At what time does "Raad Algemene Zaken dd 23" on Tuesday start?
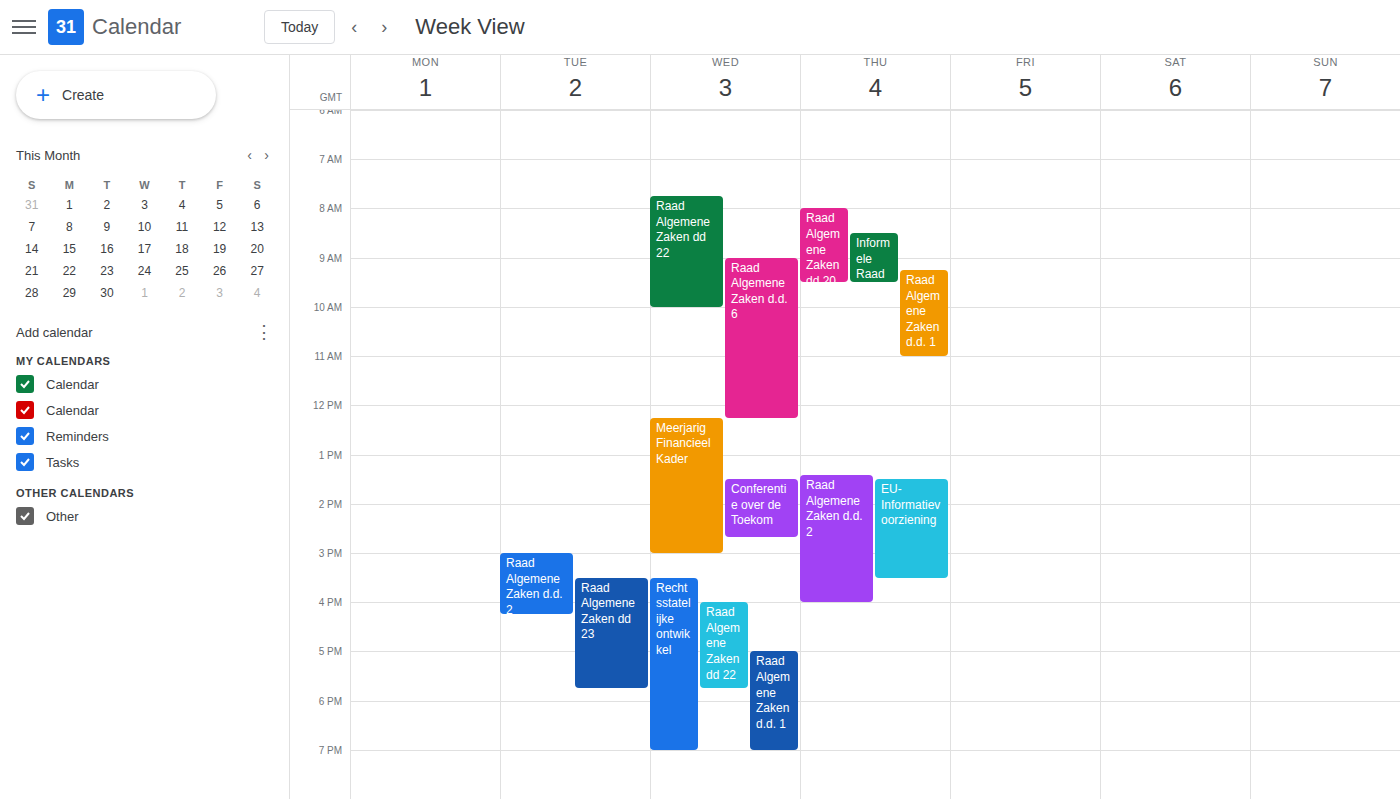
3:30 PM